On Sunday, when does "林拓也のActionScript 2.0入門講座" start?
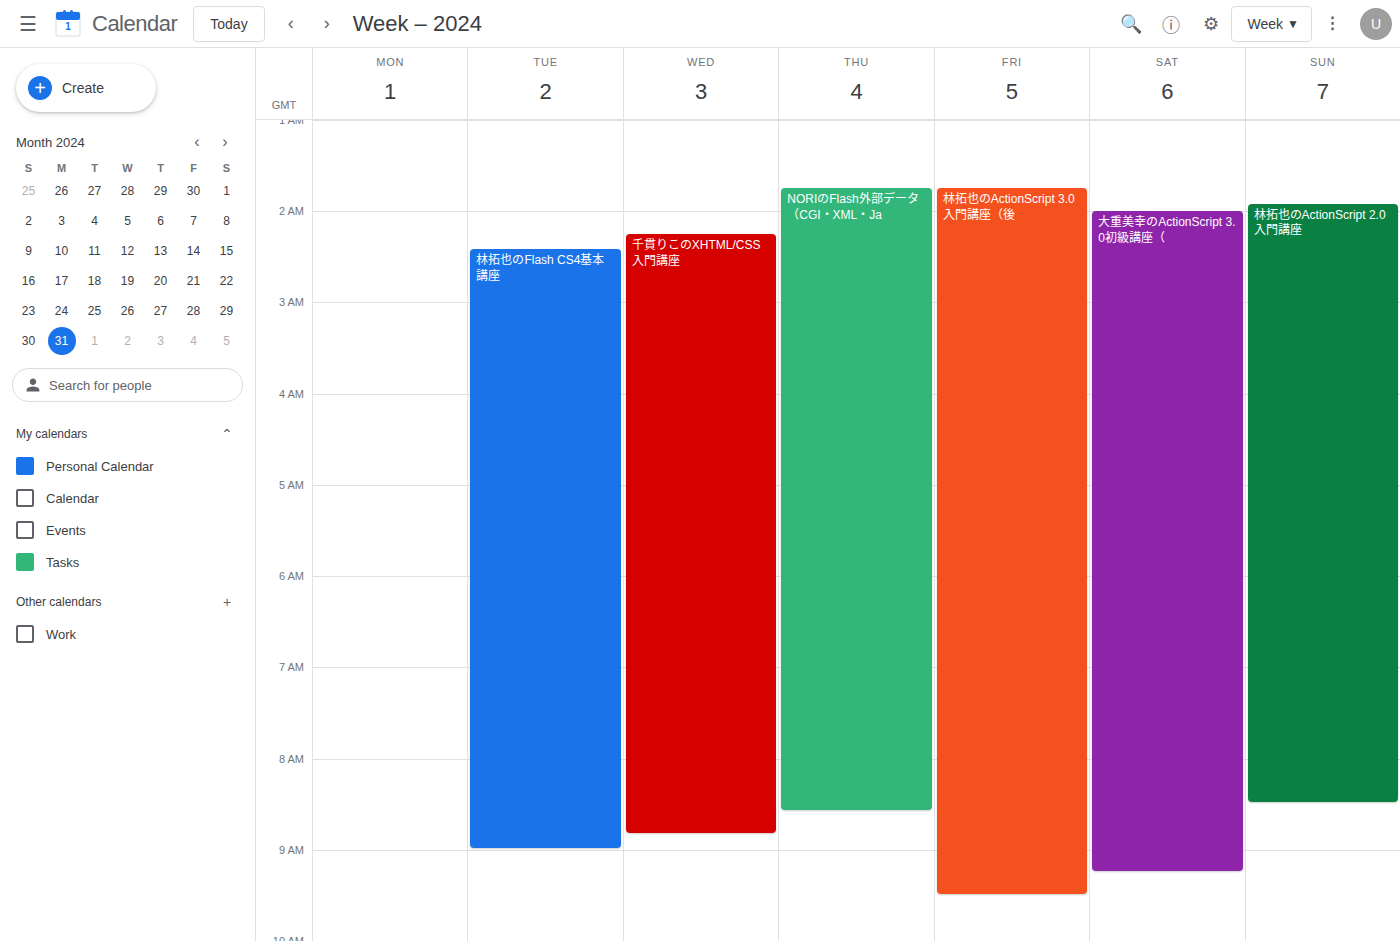
01:55